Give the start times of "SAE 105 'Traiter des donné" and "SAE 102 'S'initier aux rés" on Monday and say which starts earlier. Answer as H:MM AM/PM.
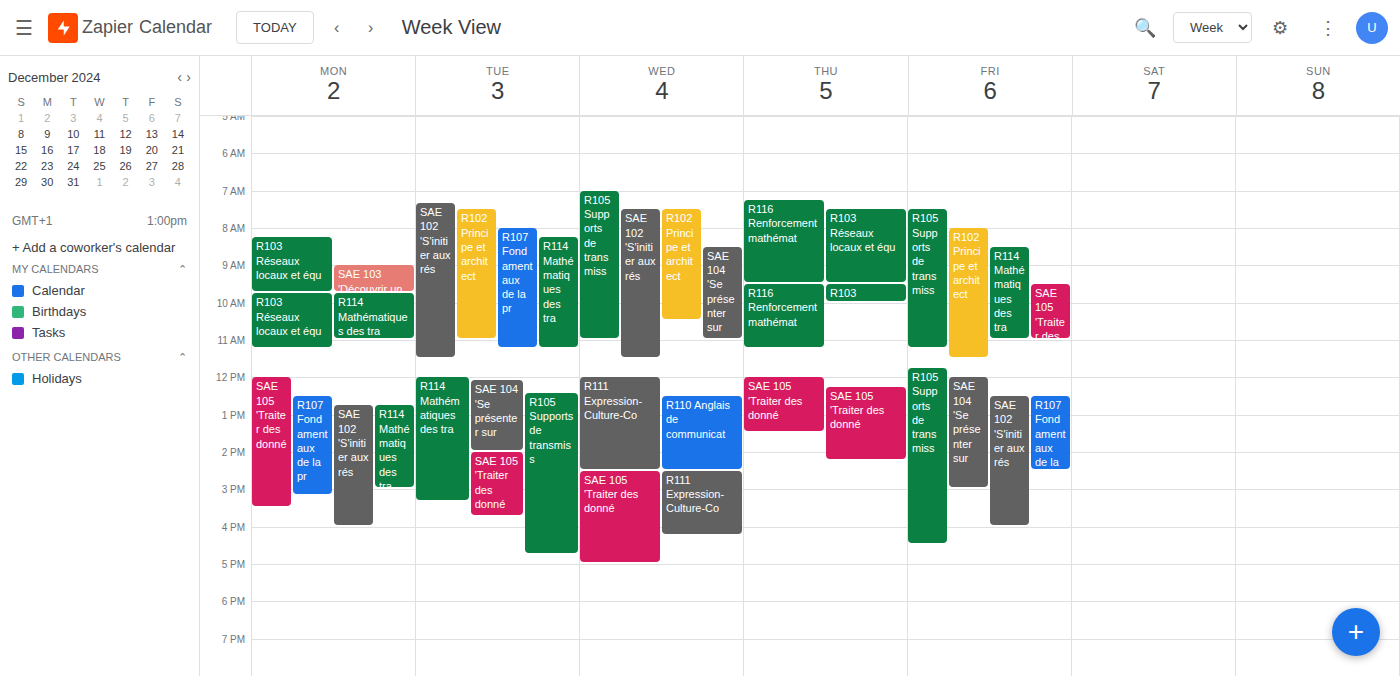
"SAE 105 'Traiter des donné" 12:00 PM; "SAE 102 'S'initier aux rés" 12:45 PM.